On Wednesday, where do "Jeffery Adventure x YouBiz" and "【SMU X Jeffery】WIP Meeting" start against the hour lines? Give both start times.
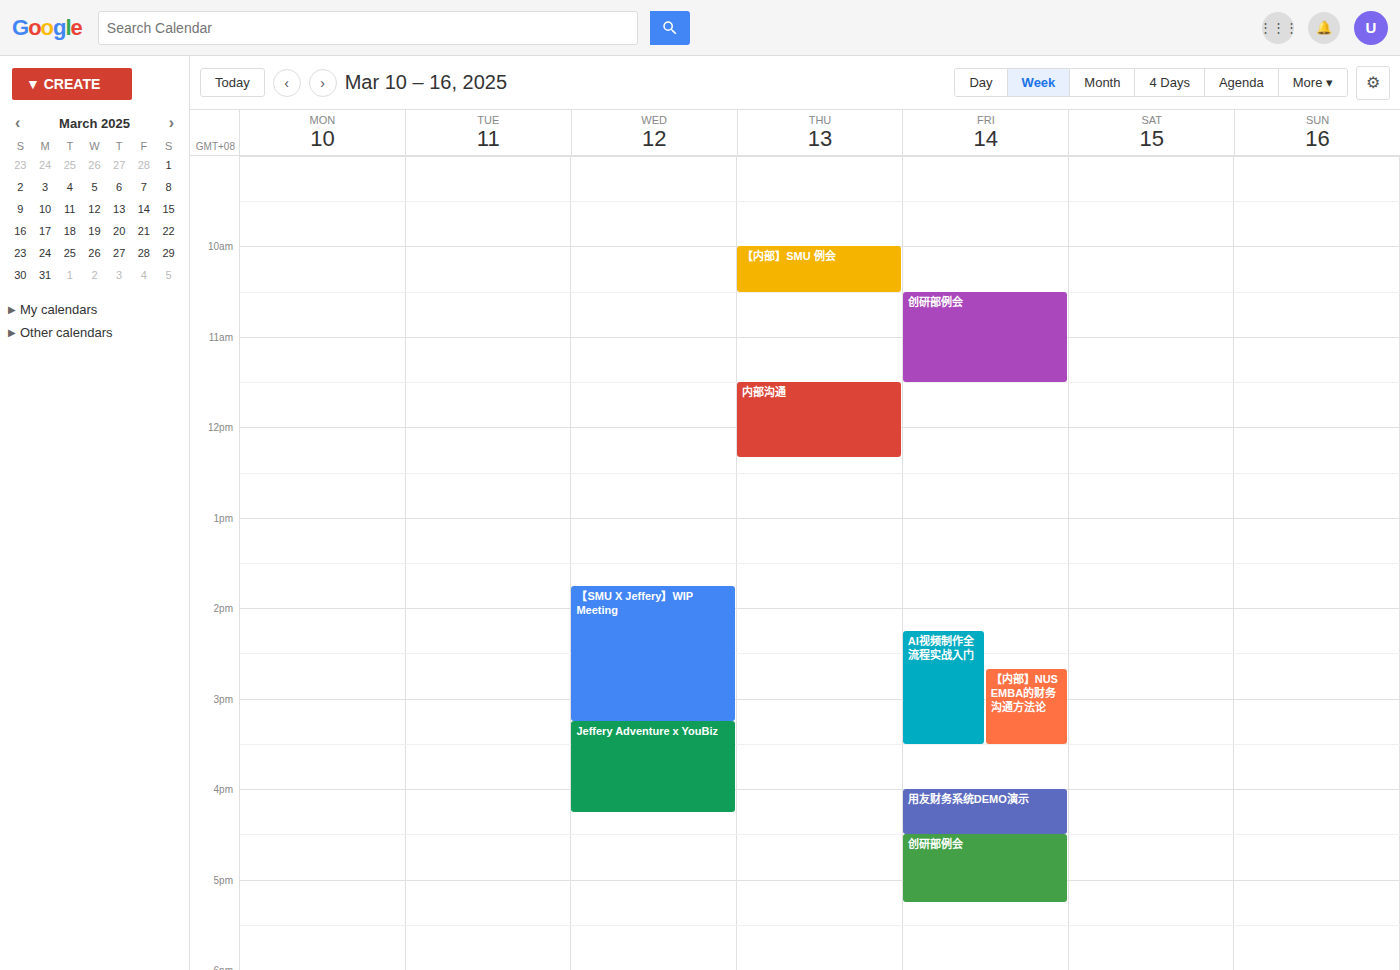
"Jeffery Adventure x YouBiz": 3:15 PM, neither: a quarter of the way from the 3 PM line to the 4 PM line. "【SMU X Jeffery】WIP Meeting": 1:45 PM, neither: three quarters of the way from the 1 PM line to the 2 PM line.